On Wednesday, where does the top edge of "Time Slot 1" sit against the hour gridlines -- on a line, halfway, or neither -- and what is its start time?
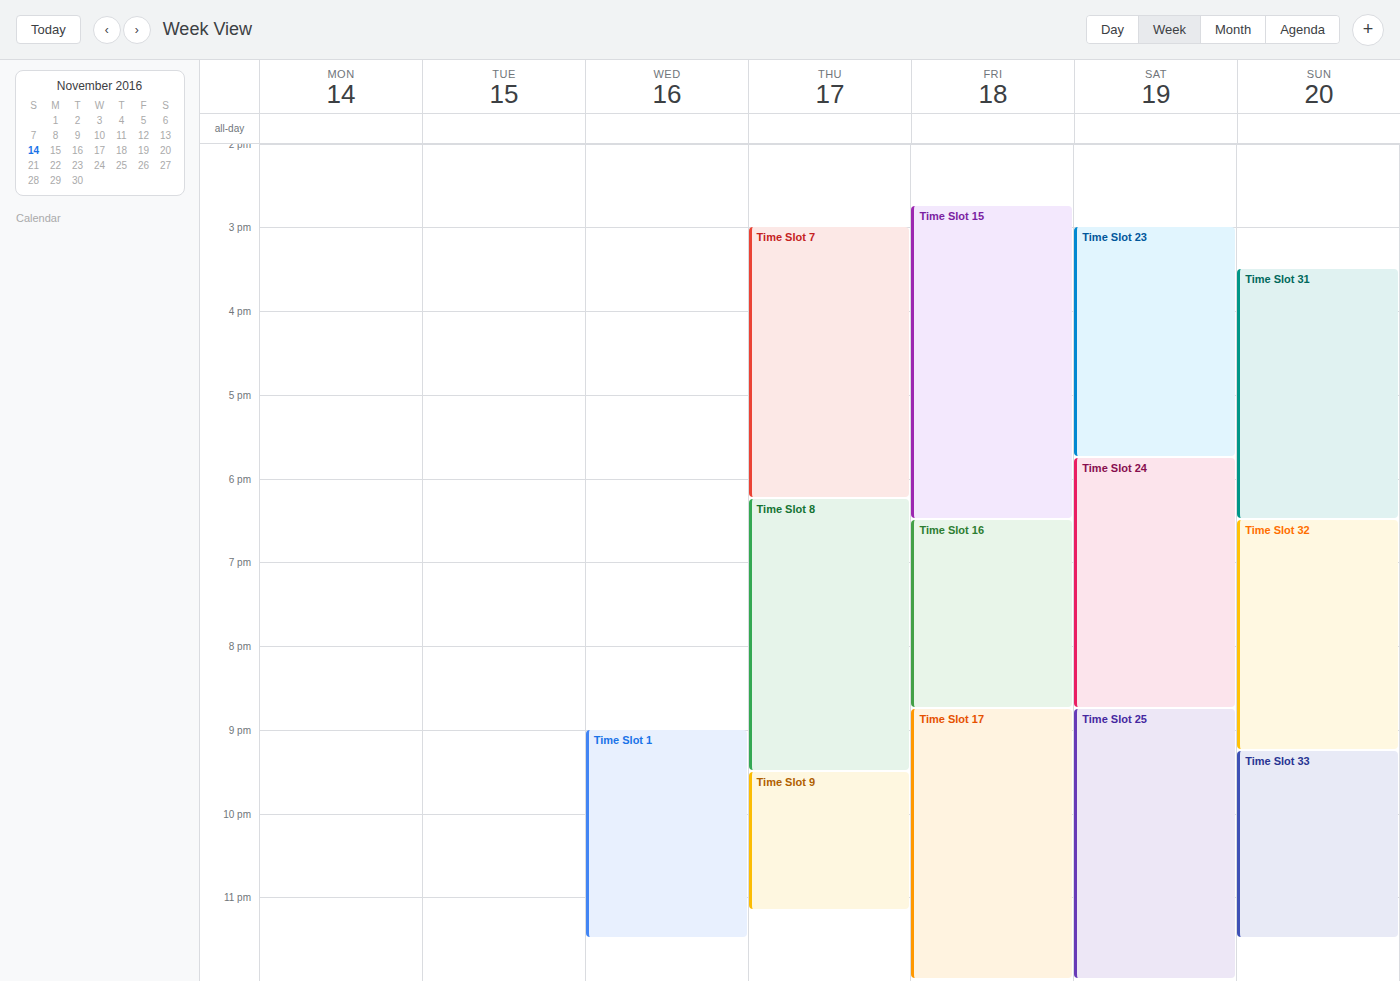
21:00 -- exactly on the 21:00 line.